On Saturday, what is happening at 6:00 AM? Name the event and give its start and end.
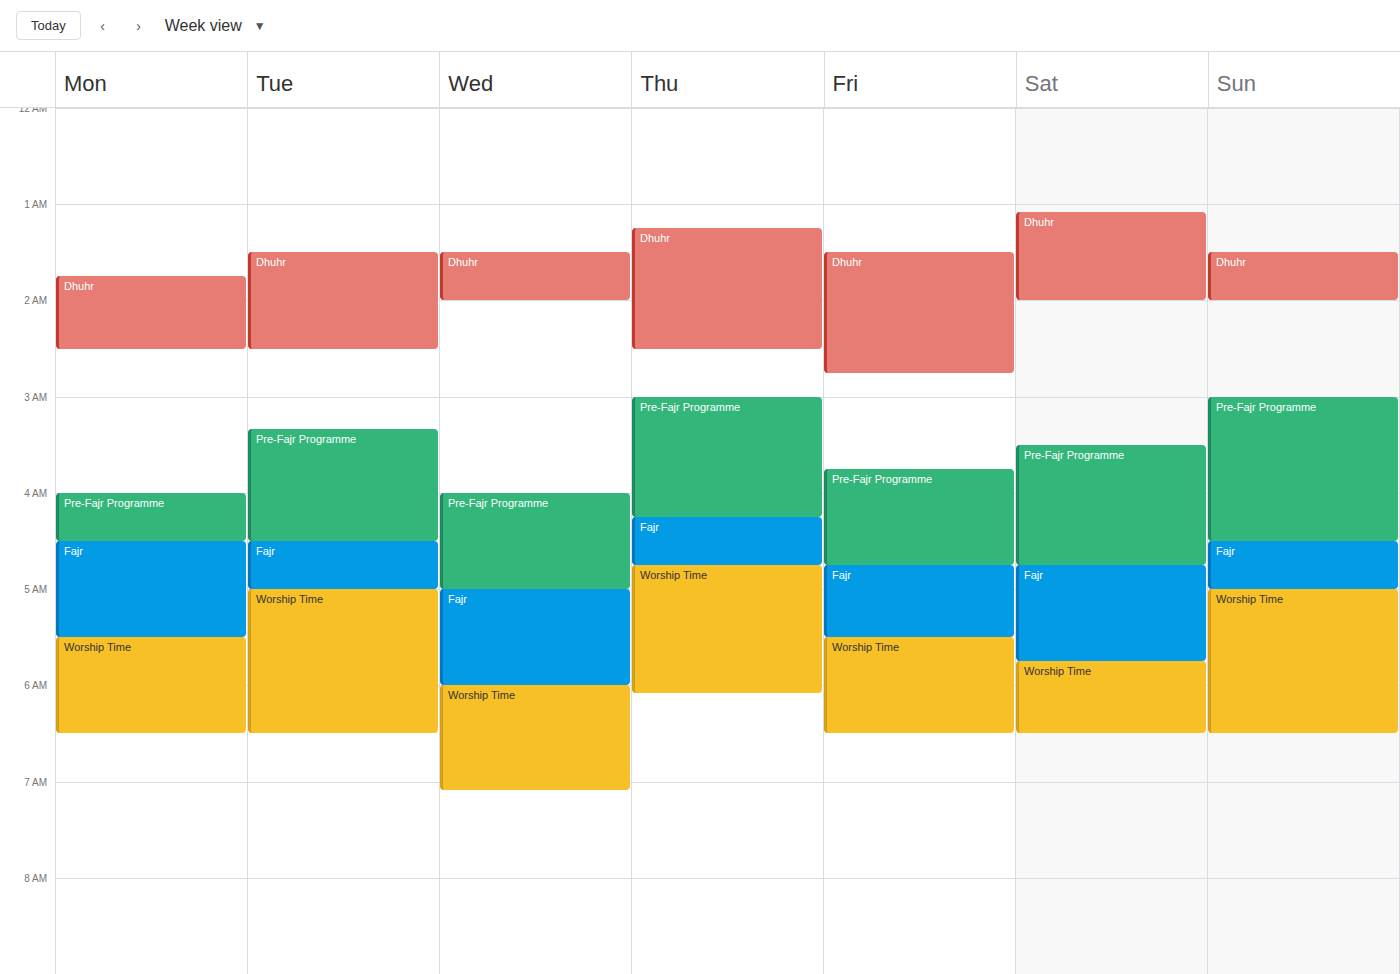
"Worship Time", 5:45 AM to 6:30 AM